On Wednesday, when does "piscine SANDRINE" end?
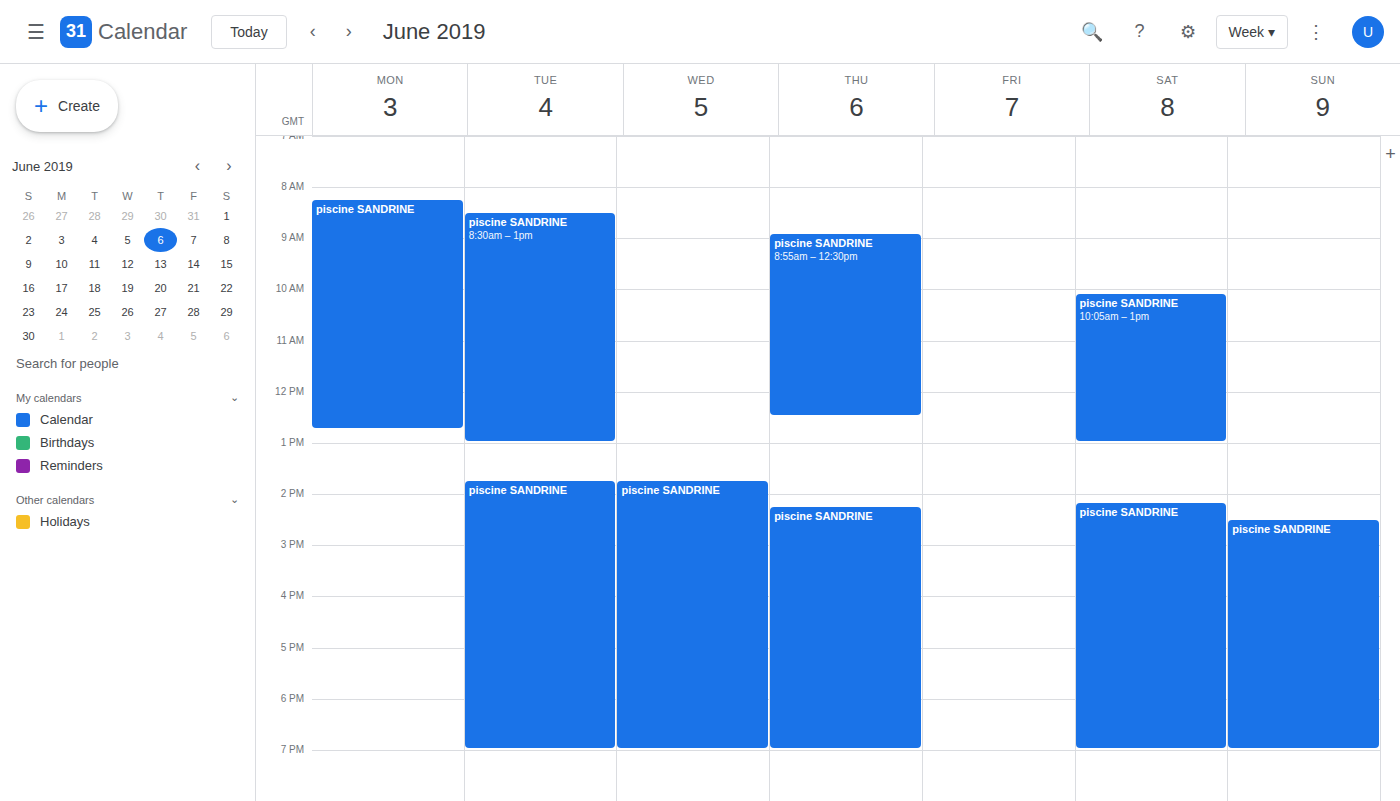
7:00 PM